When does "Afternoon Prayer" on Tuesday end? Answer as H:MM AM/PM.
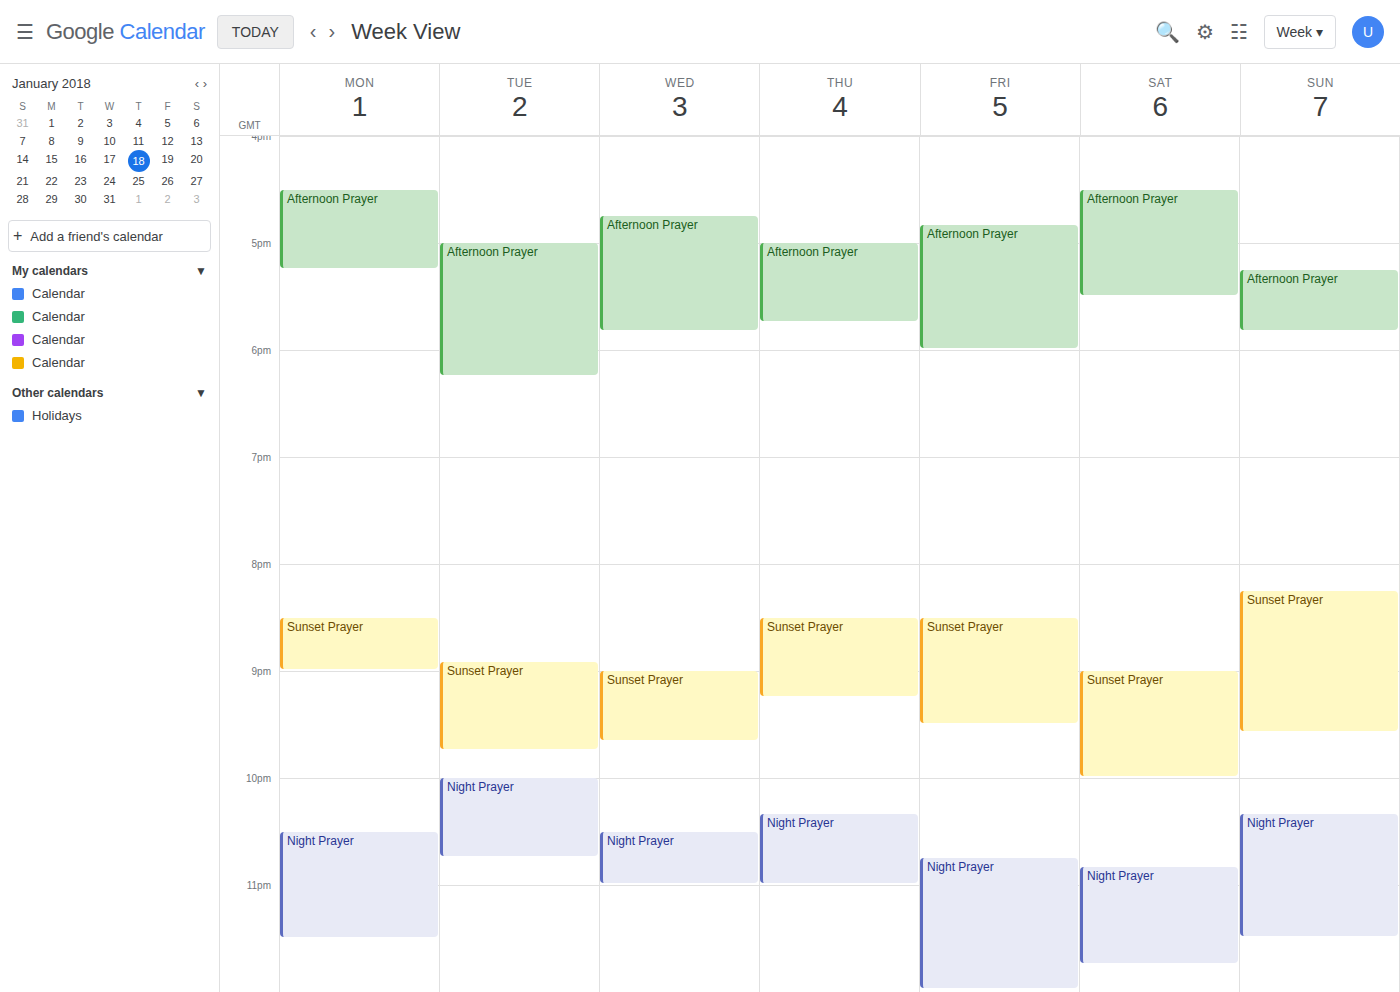
6:15 PM